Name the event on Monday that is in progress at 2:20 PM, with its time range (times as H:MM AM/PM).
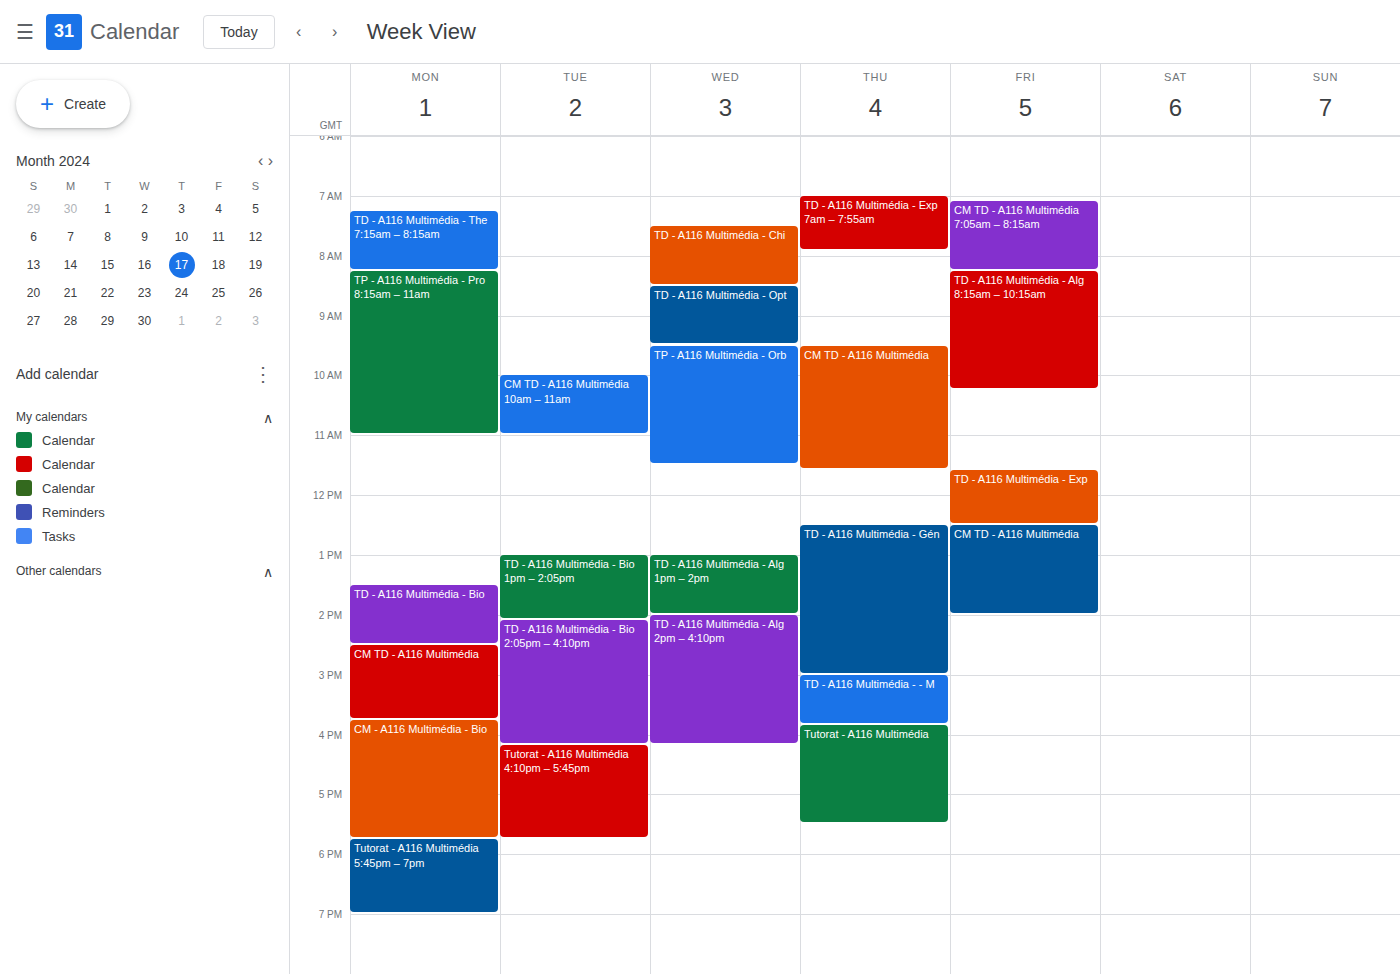
"TD - A116 Multimédia - Bio", 1:30 PM to 2:30 PM